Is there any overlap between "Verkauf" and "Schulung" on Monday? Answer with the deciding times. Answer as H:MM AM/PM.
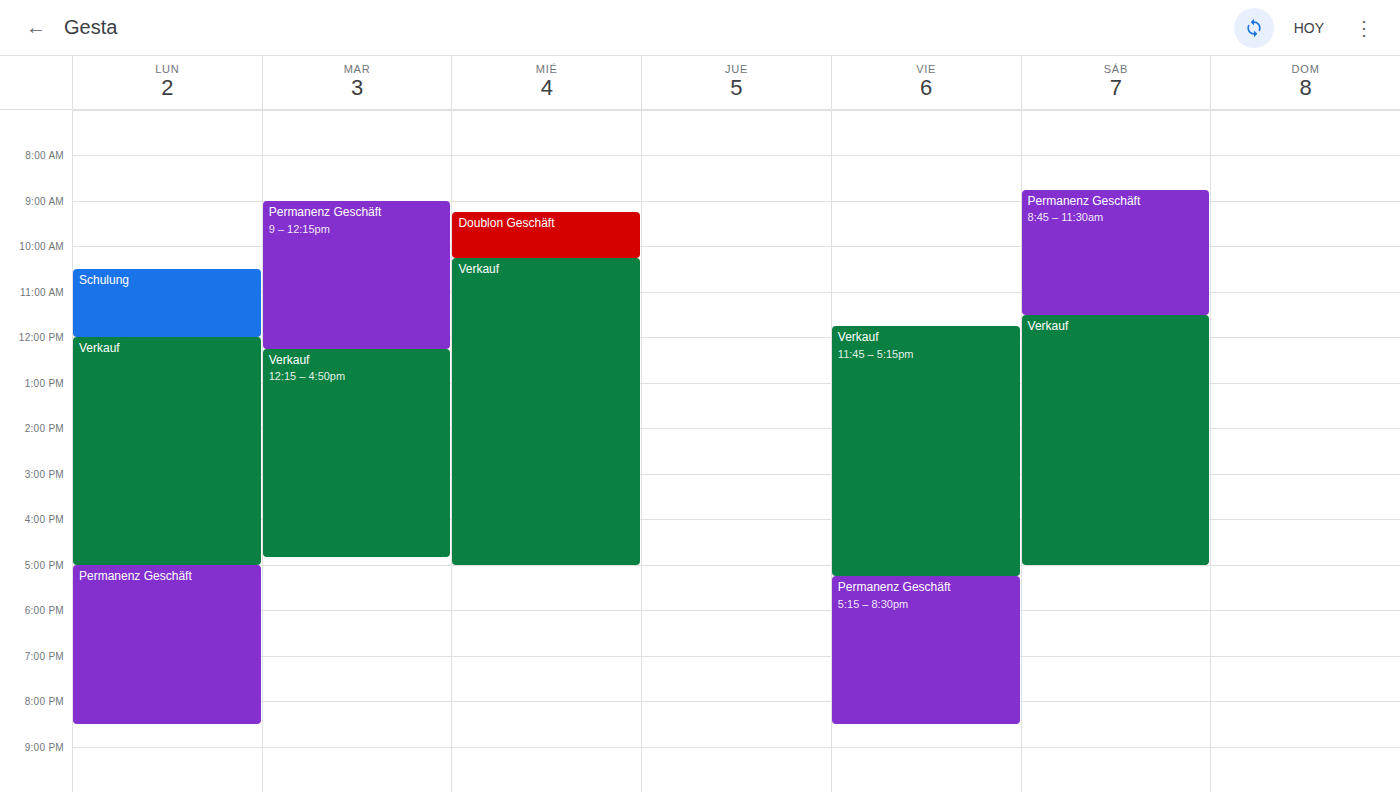
"Schulung" ends at 12:00 PM, exactly when "Verkauf" starts -- they touch but do not overlap.